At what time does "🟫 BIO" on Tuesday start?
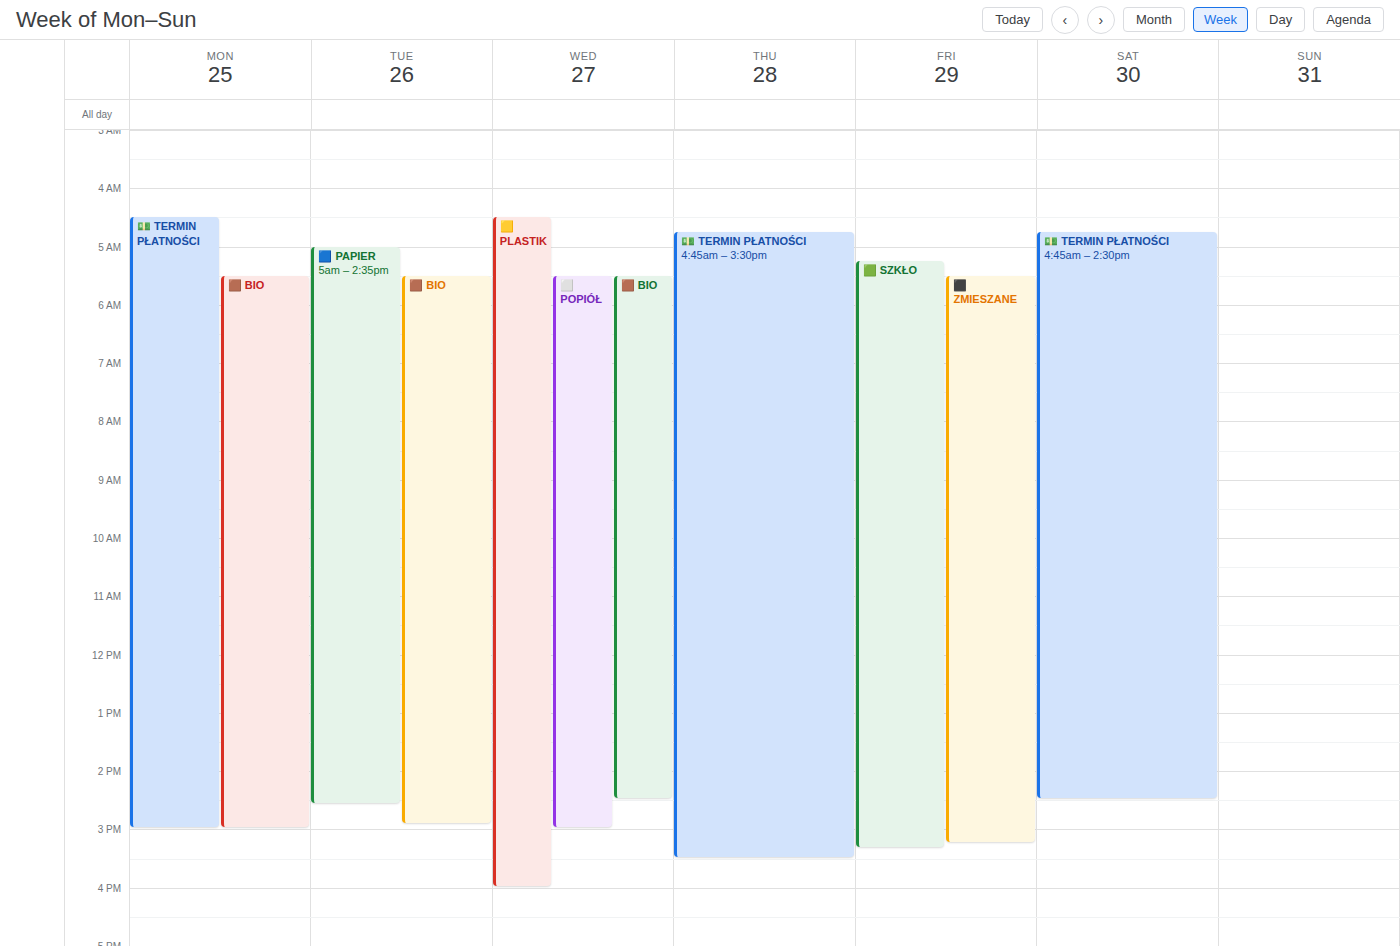
5:30 AM